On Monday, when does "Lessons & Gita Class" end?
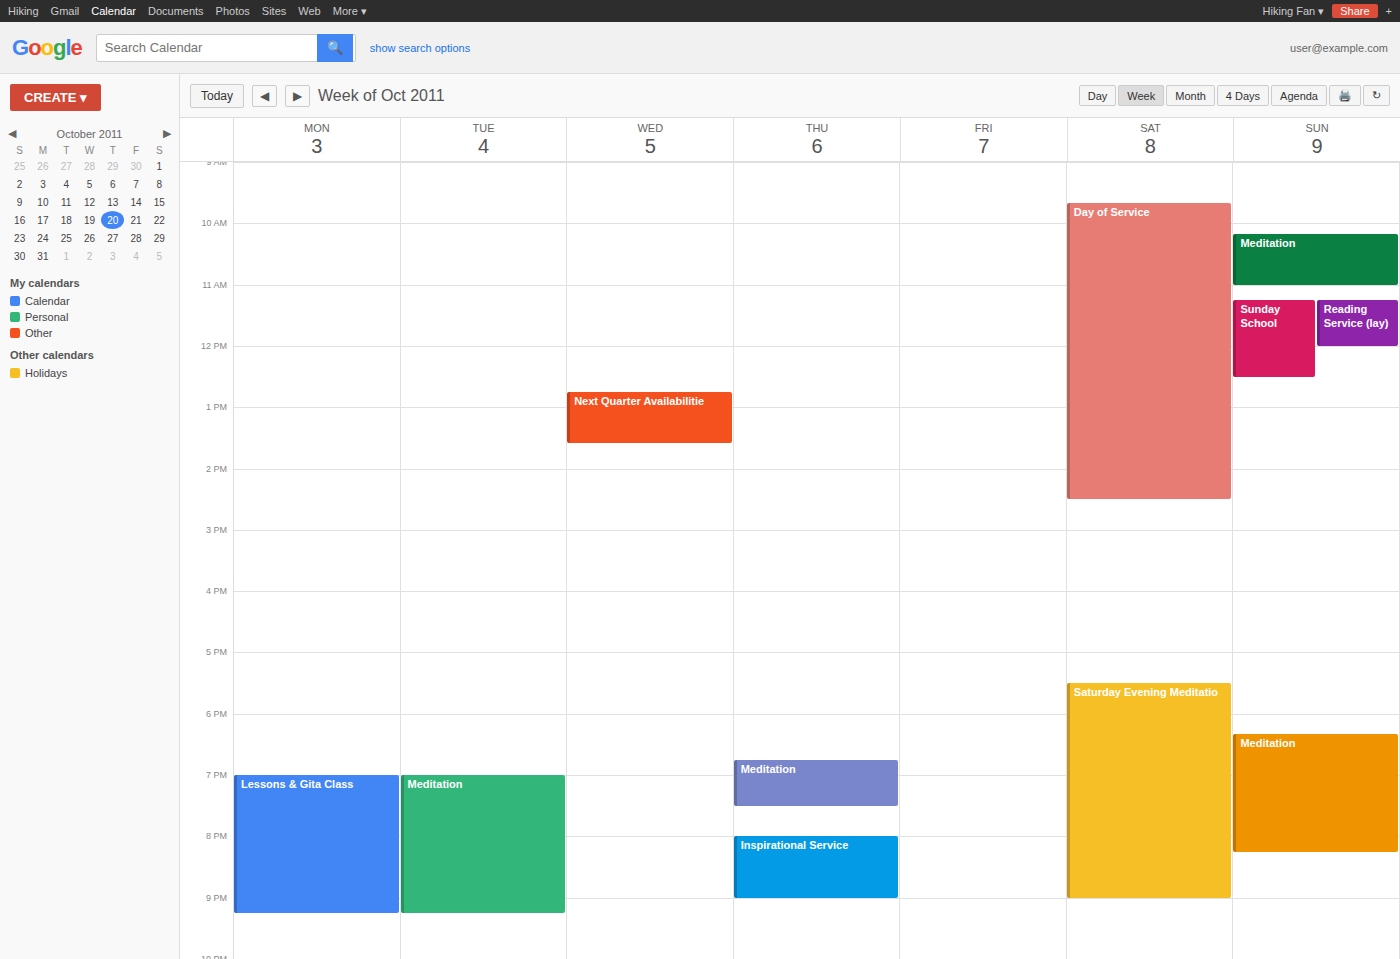
9:15 PM